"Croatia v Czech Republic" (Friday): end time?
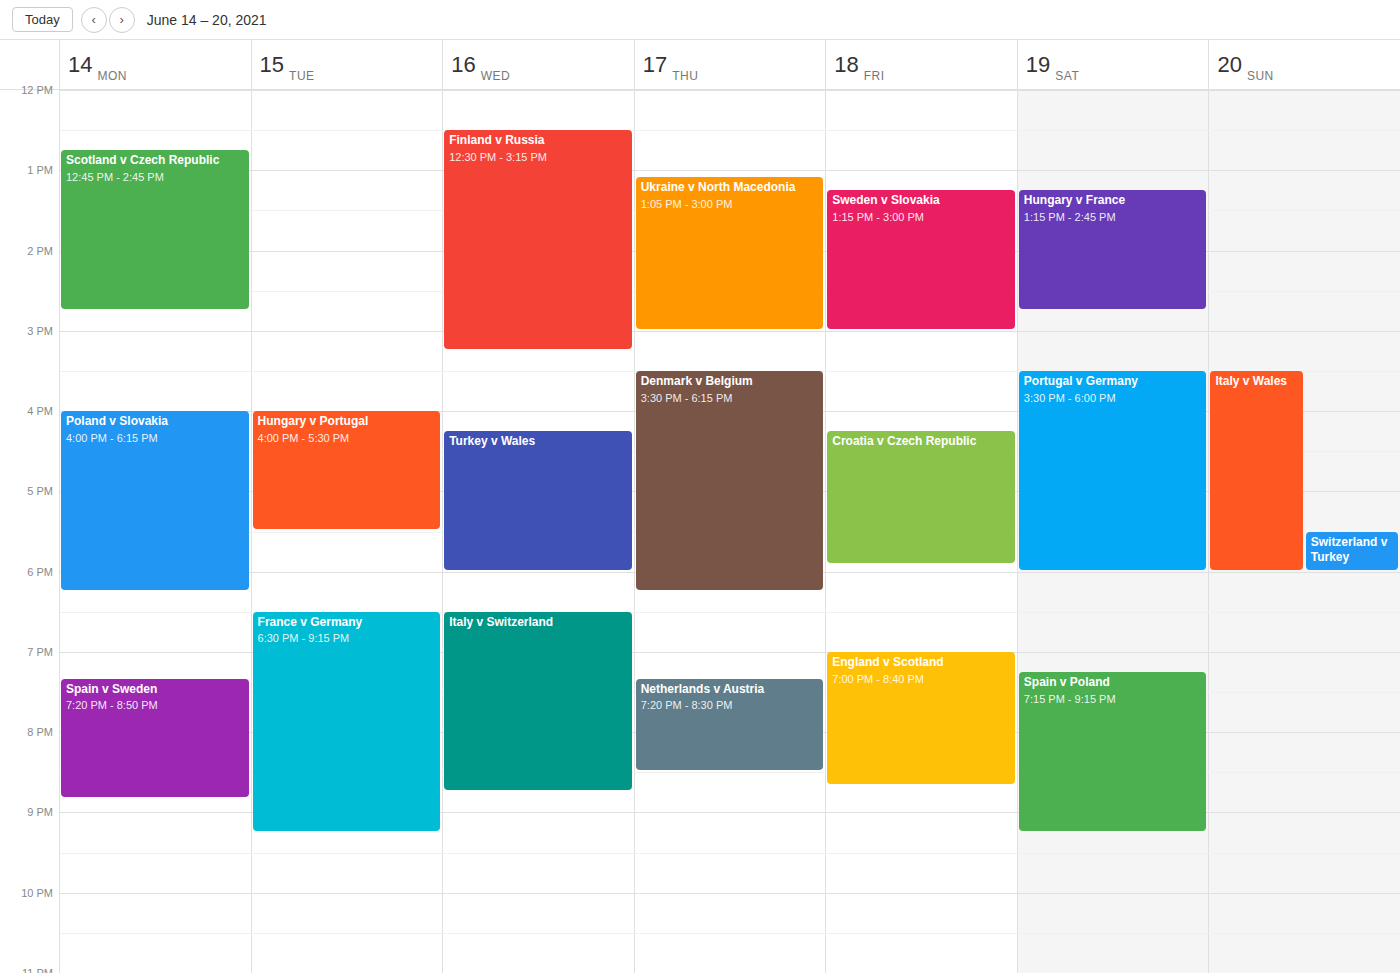
5:55 PM